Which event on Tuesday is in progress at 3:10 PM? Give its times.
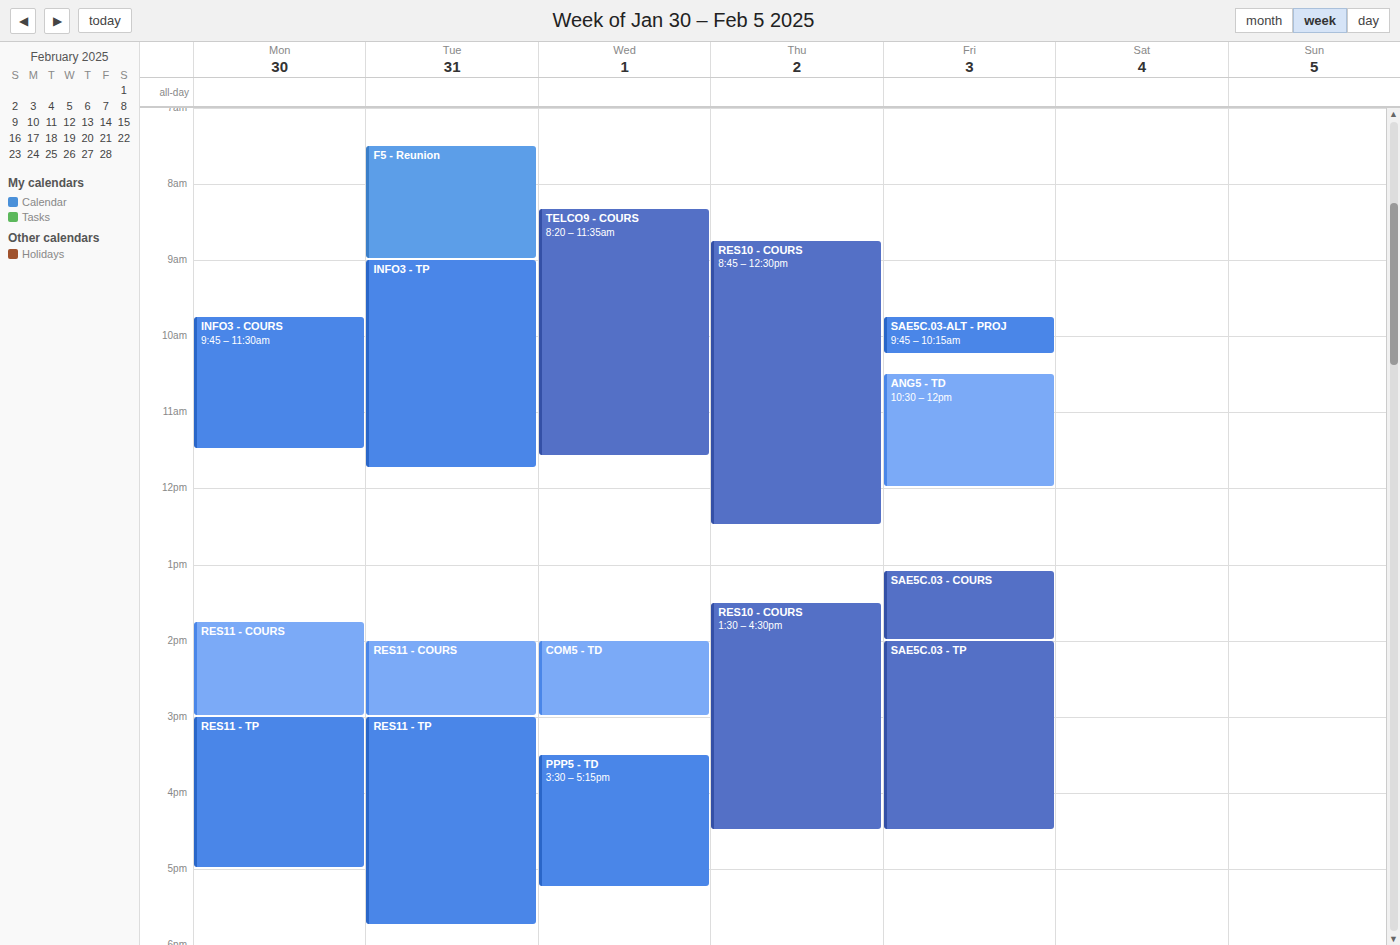
"RES11 - TP", 3:00 PM to 5:45 PM